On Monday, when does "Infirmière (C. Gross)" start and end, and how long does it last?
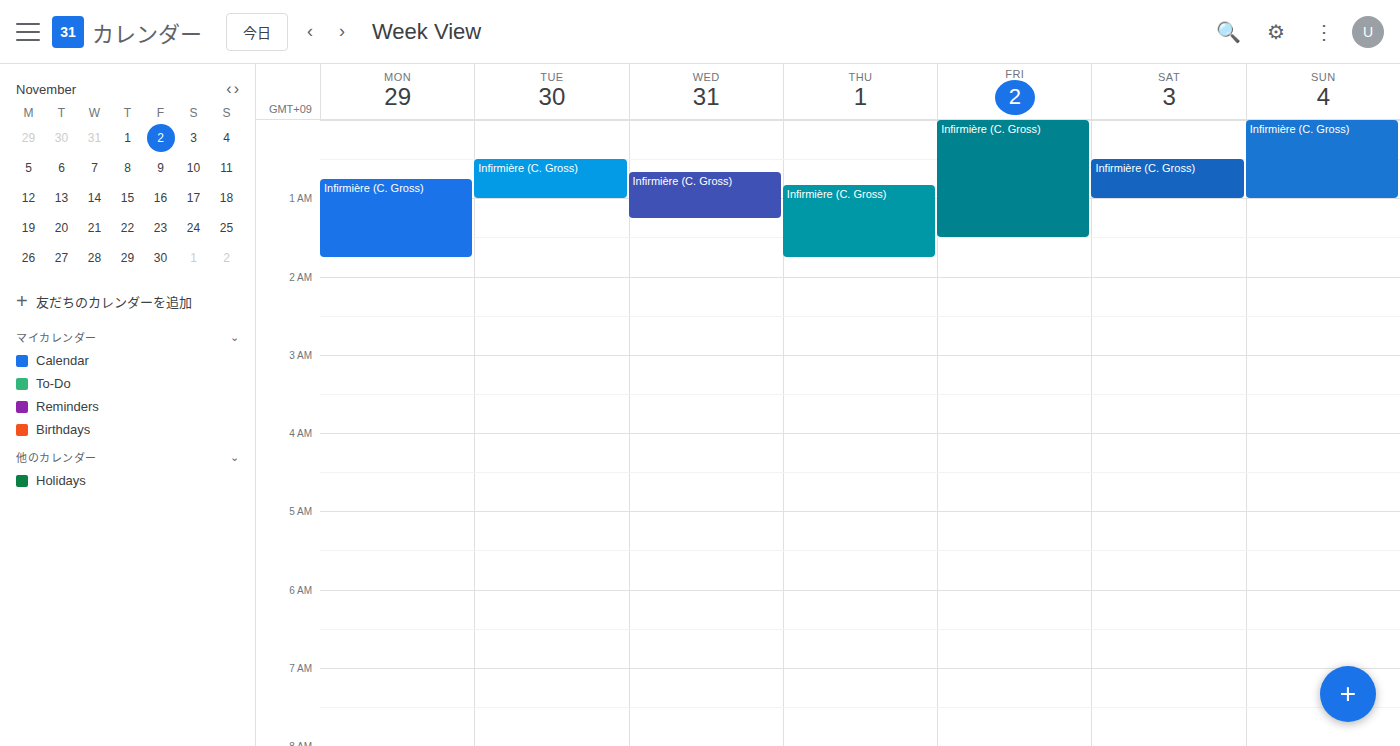
12:45 AM to 1:45 AM, 1 hour